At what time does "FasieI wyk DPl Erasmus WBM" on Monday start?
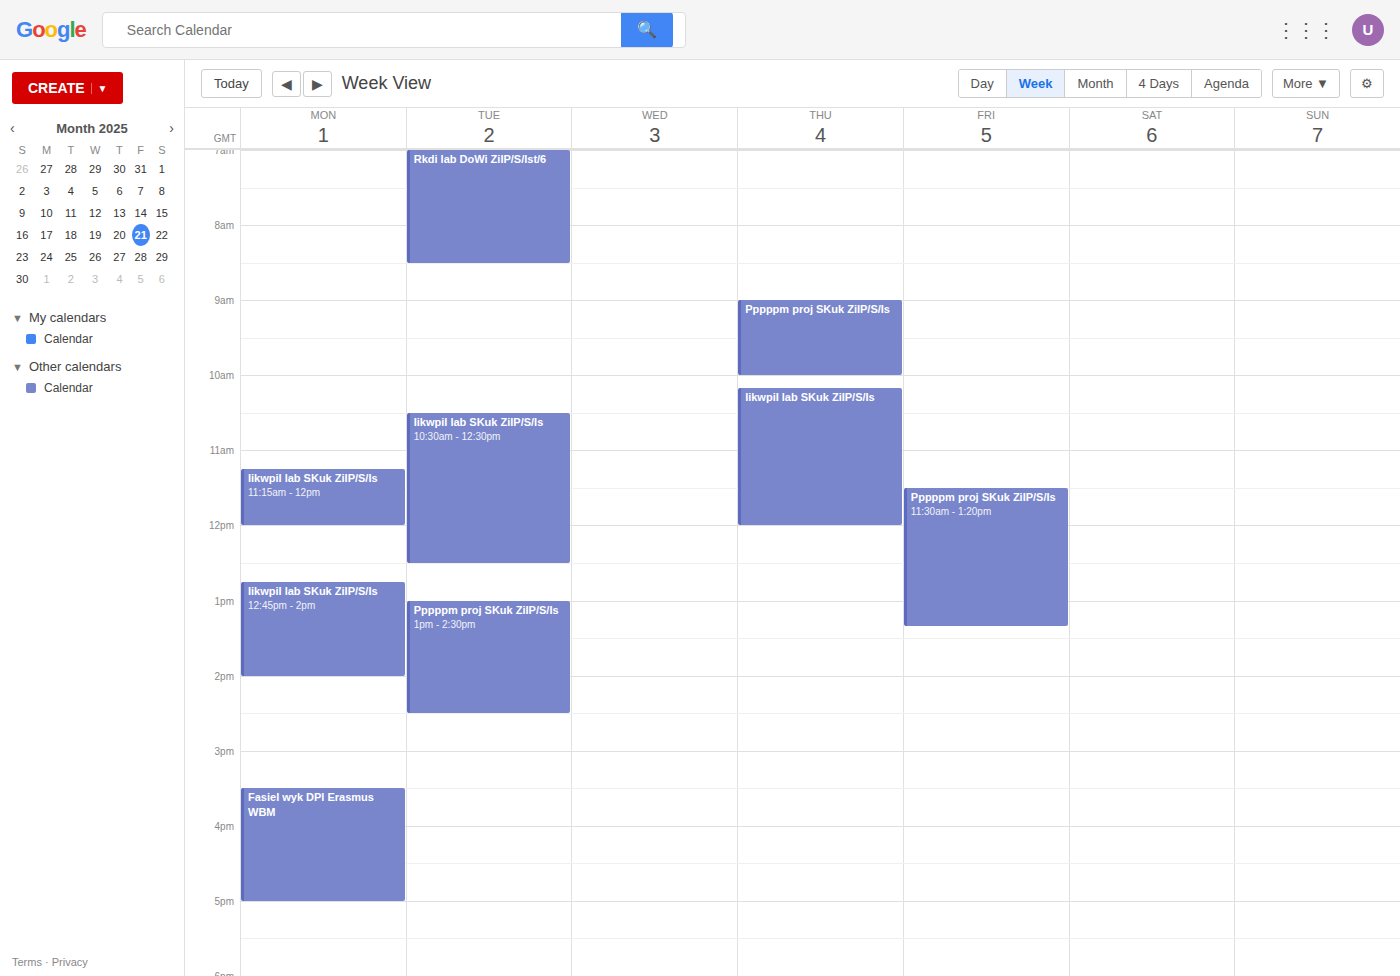
3:30 PM